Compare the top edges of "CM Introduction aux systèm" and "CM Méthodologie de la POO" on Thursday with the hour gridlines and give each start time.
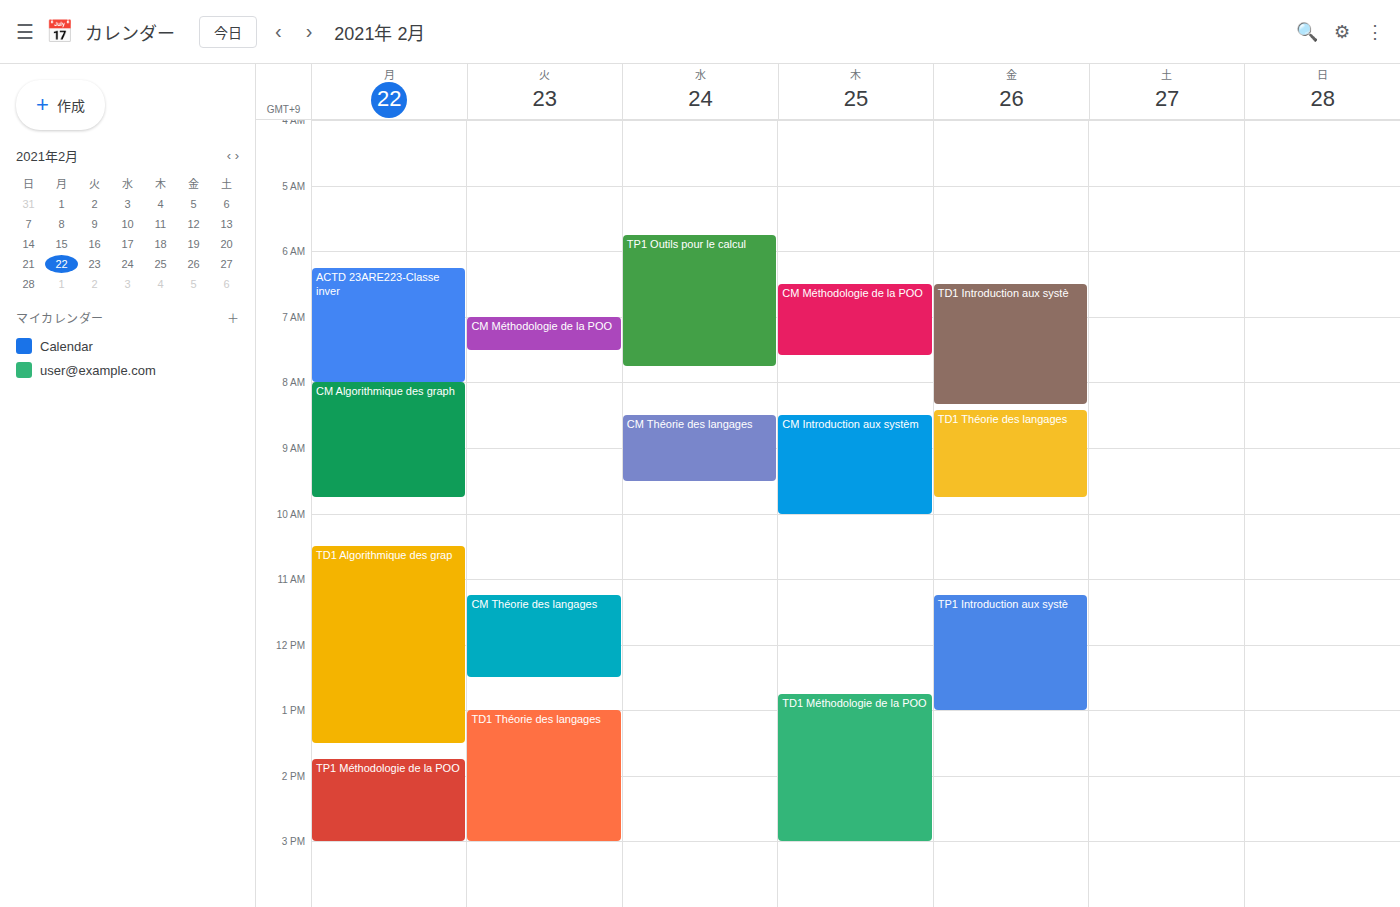
"CM Introduction aux systèm": 8:30 AM, halfway between the 8 AM and 9 AM lines. "CM Méthodologie de la POO": 6:30 AM, halfway between the 6 AM and 7 AM lines.